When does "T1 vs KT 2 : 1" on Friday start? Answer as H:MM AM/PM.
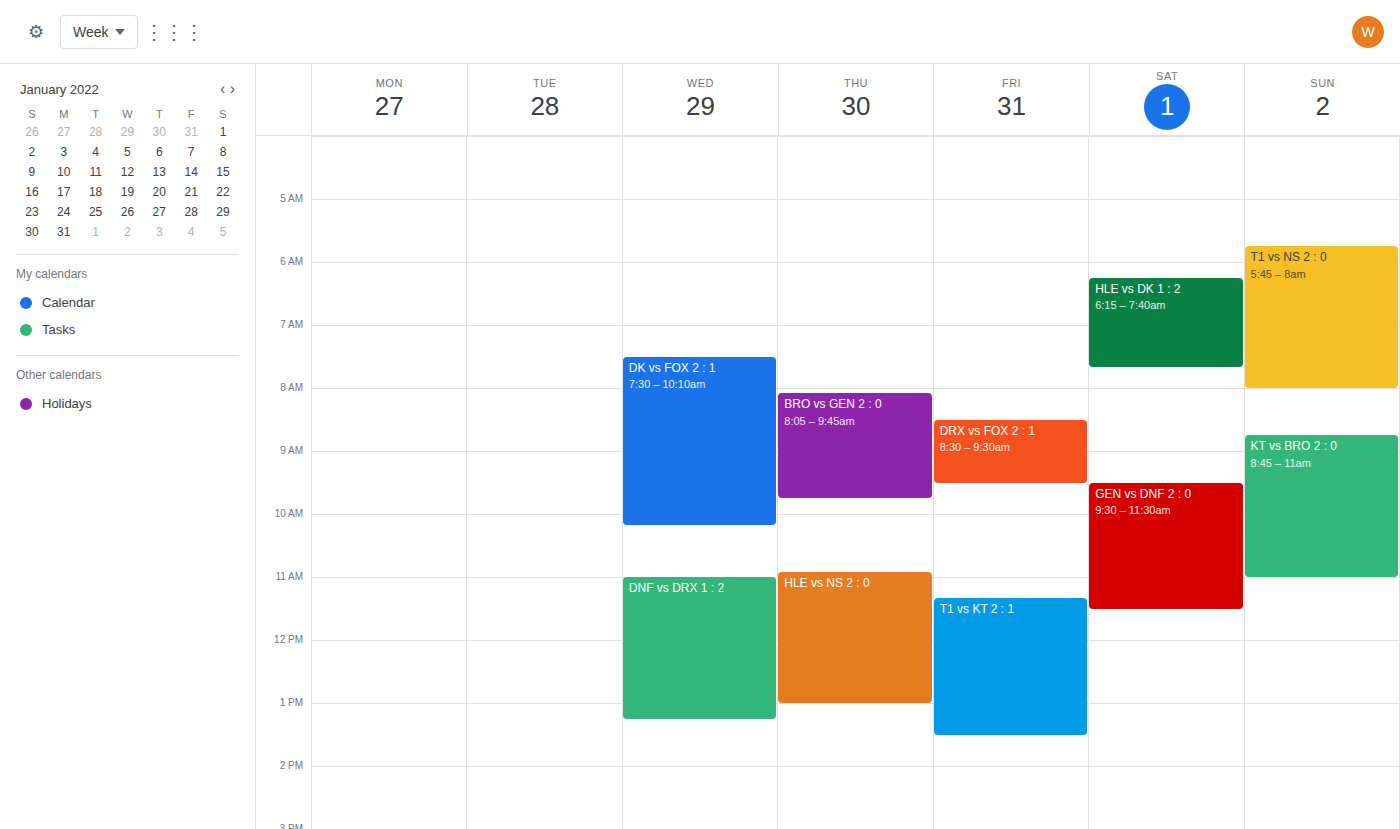
11:20 AM